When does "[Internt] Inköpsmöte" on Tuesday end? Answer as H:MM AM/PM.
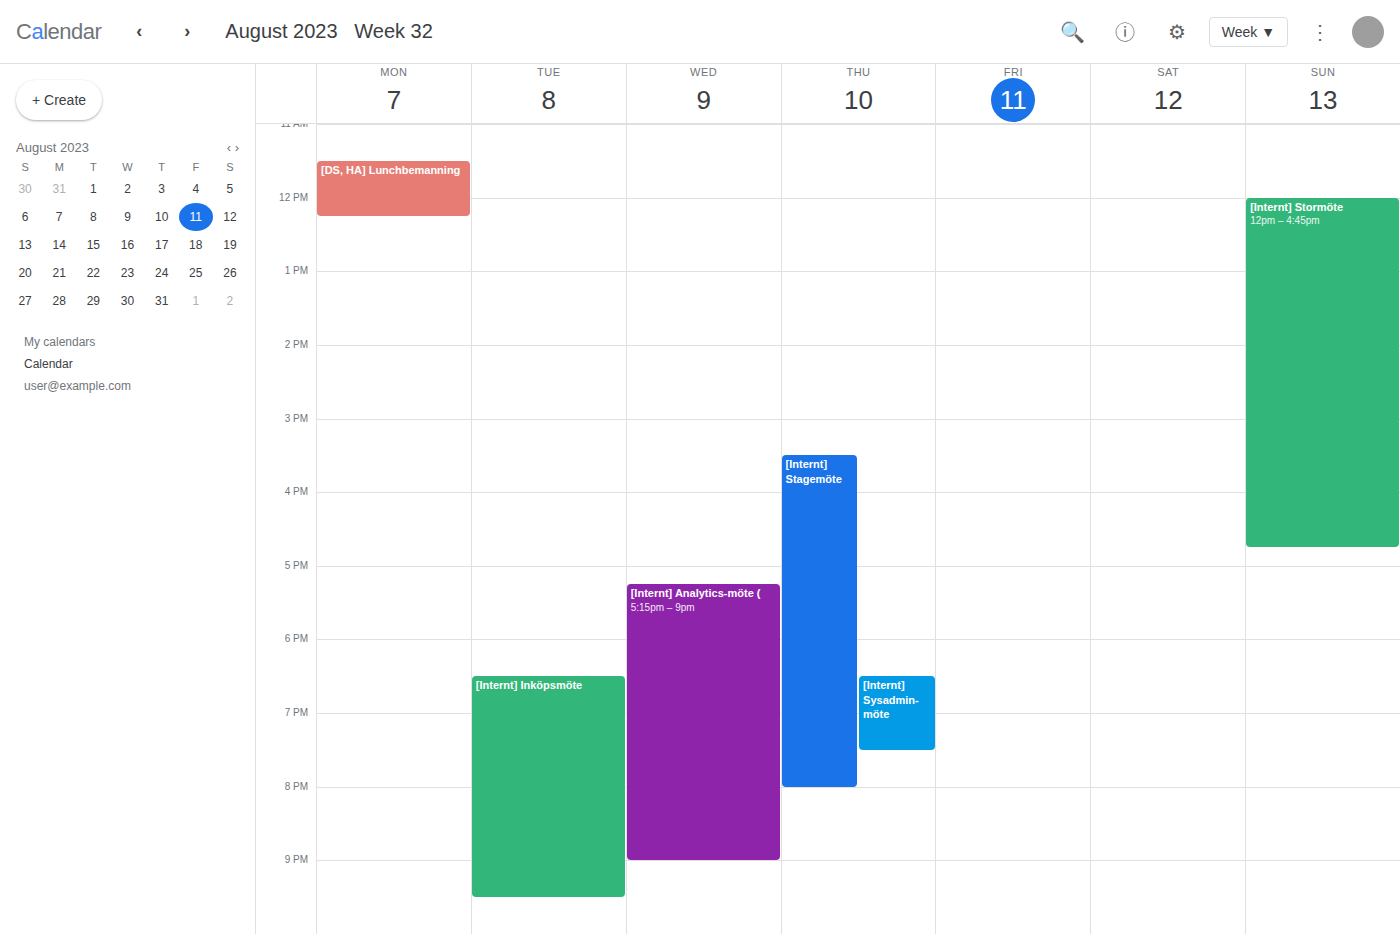
9:30 PM